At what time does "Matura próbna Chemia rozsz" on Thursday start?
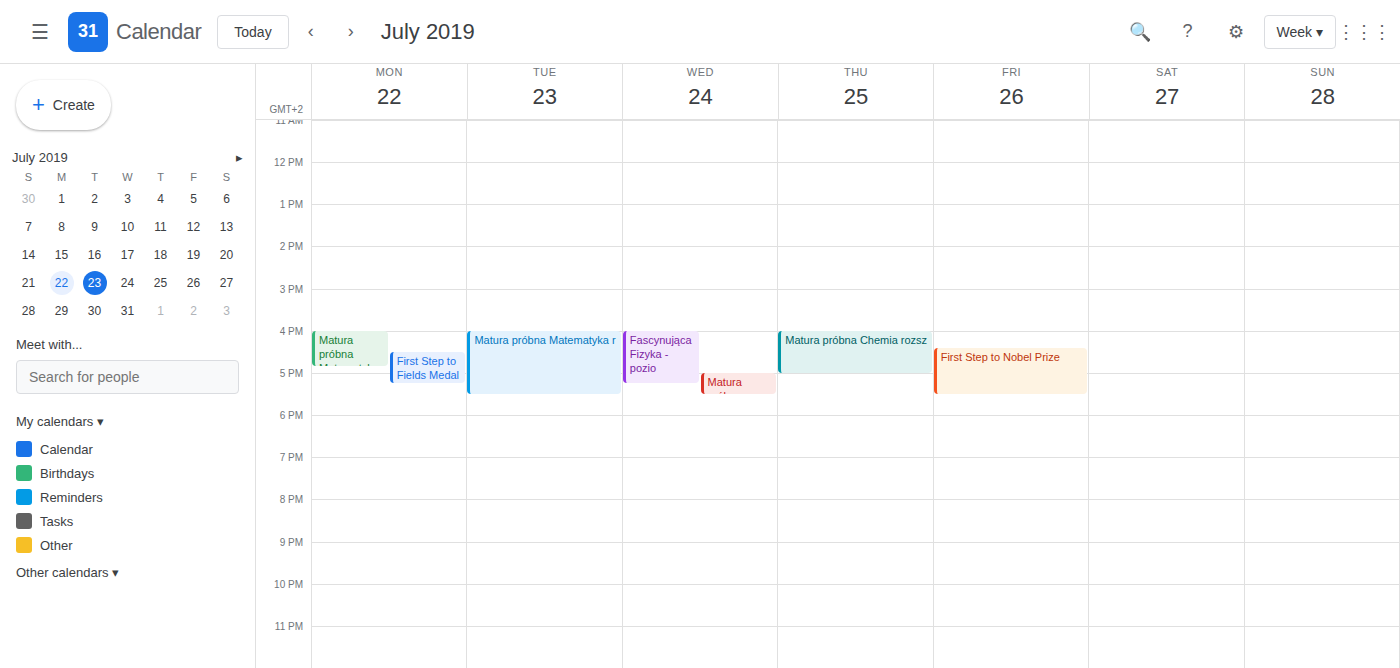
4:00 PM